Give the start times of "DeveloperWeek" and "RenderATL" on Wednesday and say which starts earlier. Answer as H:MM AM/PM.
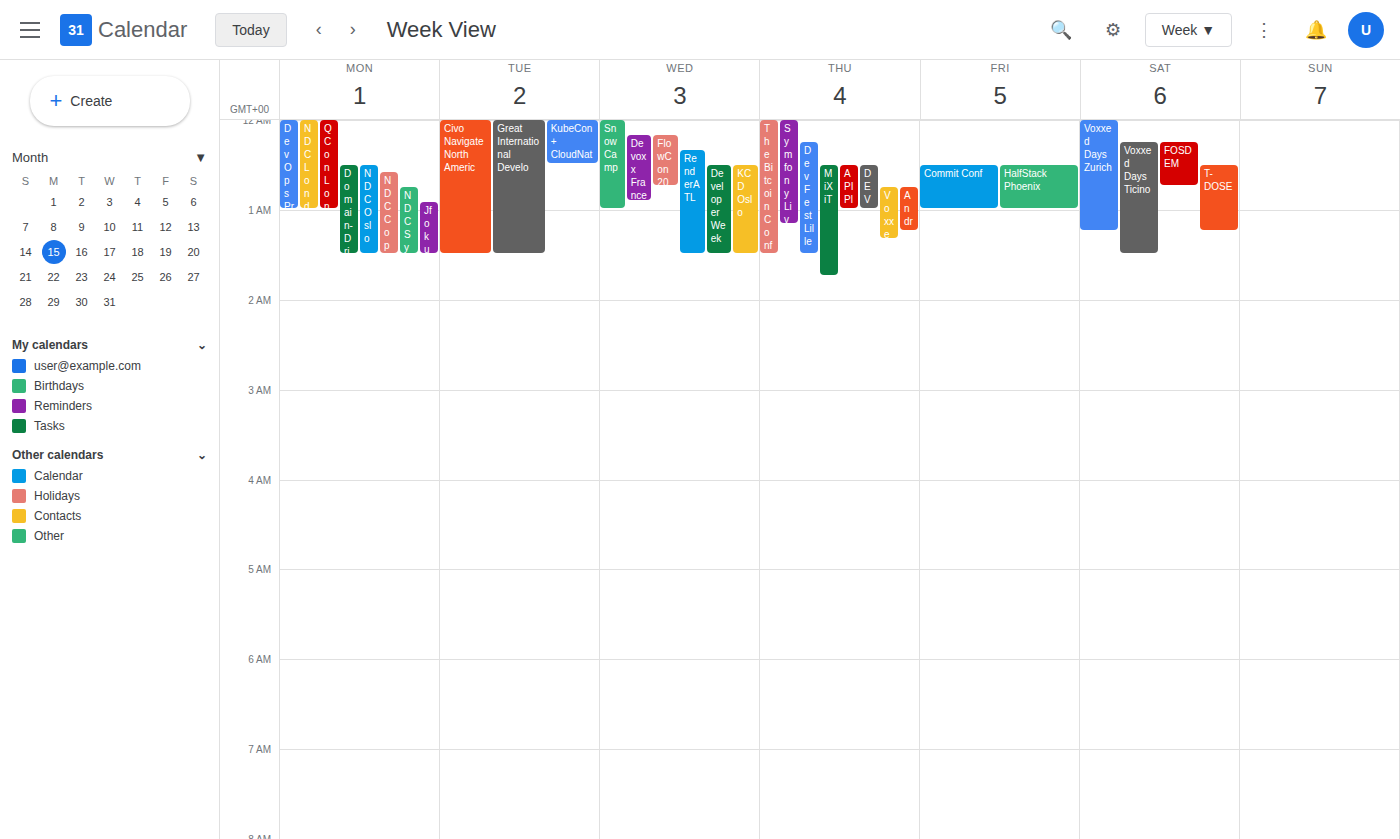
"RenderATL" 12:20 AM; "DeveloperWeek" 12:30 AM.